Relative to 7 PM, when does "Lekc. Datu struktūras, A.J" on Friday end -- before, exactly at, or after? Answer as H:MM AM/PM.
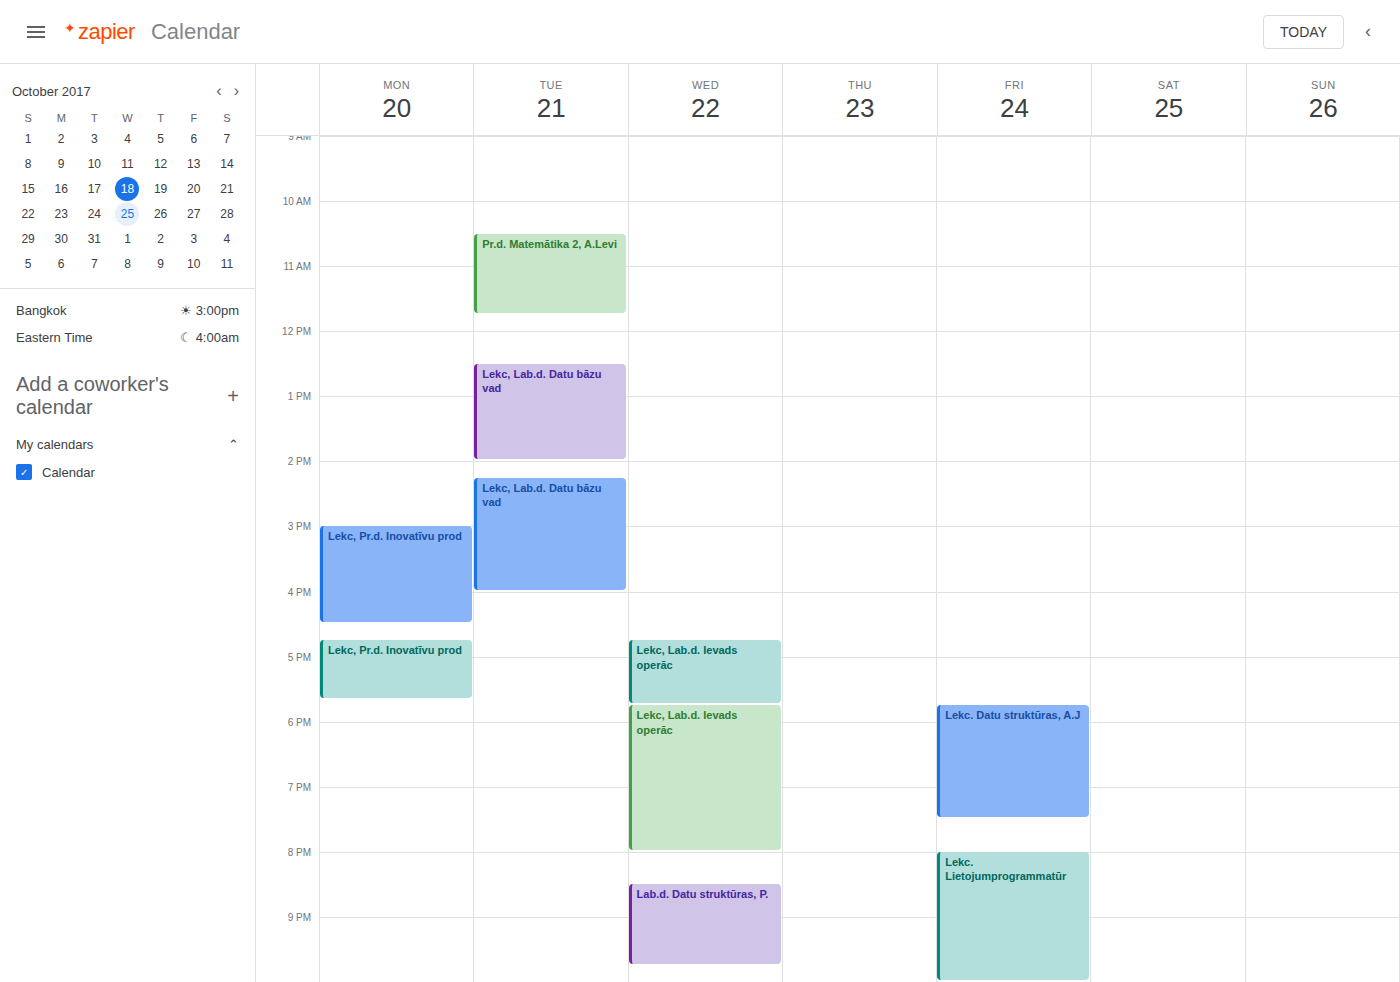
7:30 PM -- after 7 PM, 30 minutes below the 7 PM line.